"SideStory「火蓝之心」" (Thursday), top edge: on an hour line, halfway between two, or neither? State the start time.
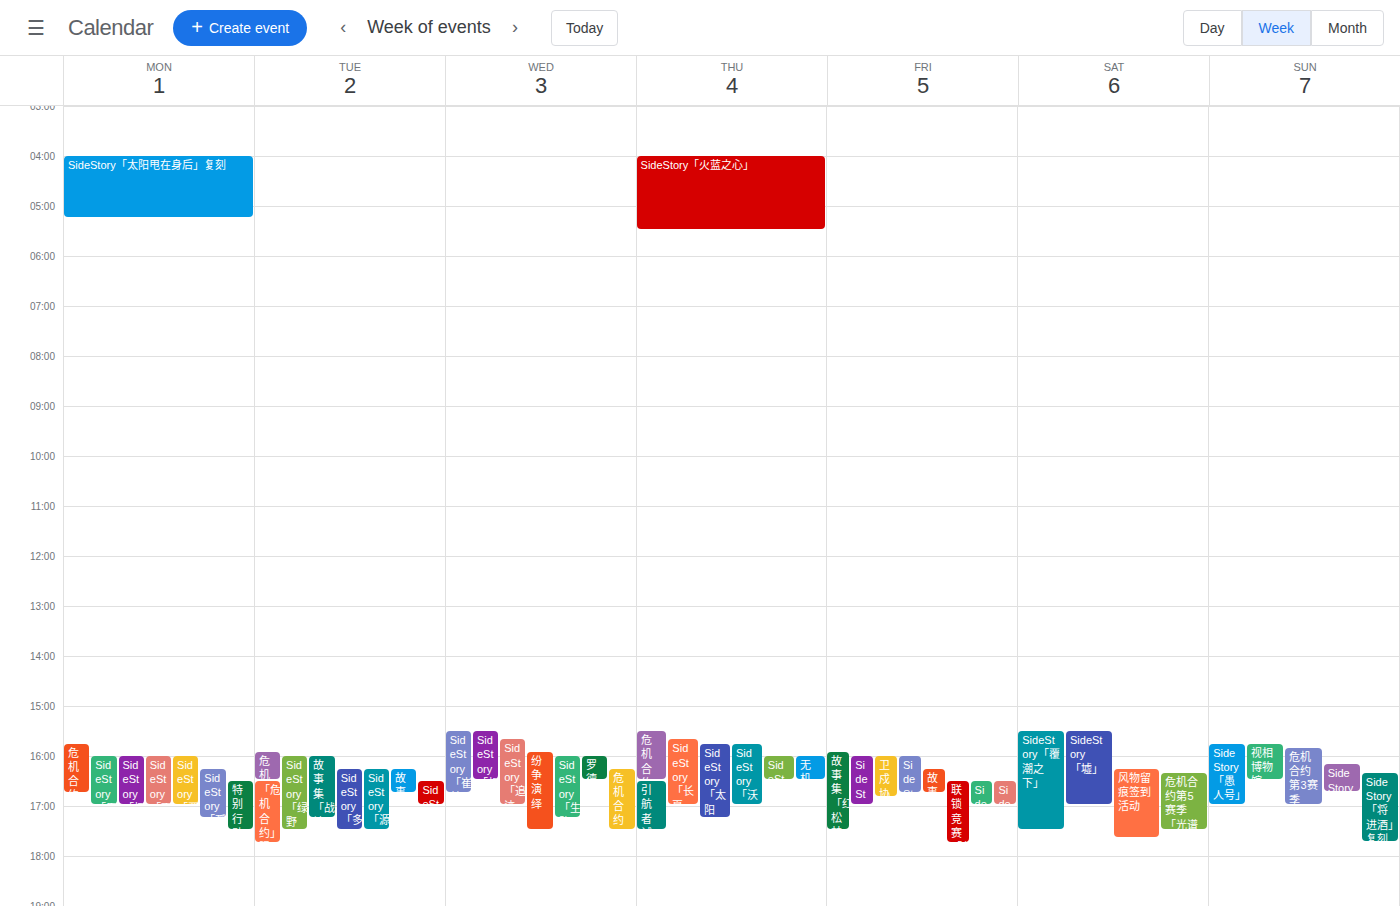
4:00 AM -- exactly on the 4 AM line.